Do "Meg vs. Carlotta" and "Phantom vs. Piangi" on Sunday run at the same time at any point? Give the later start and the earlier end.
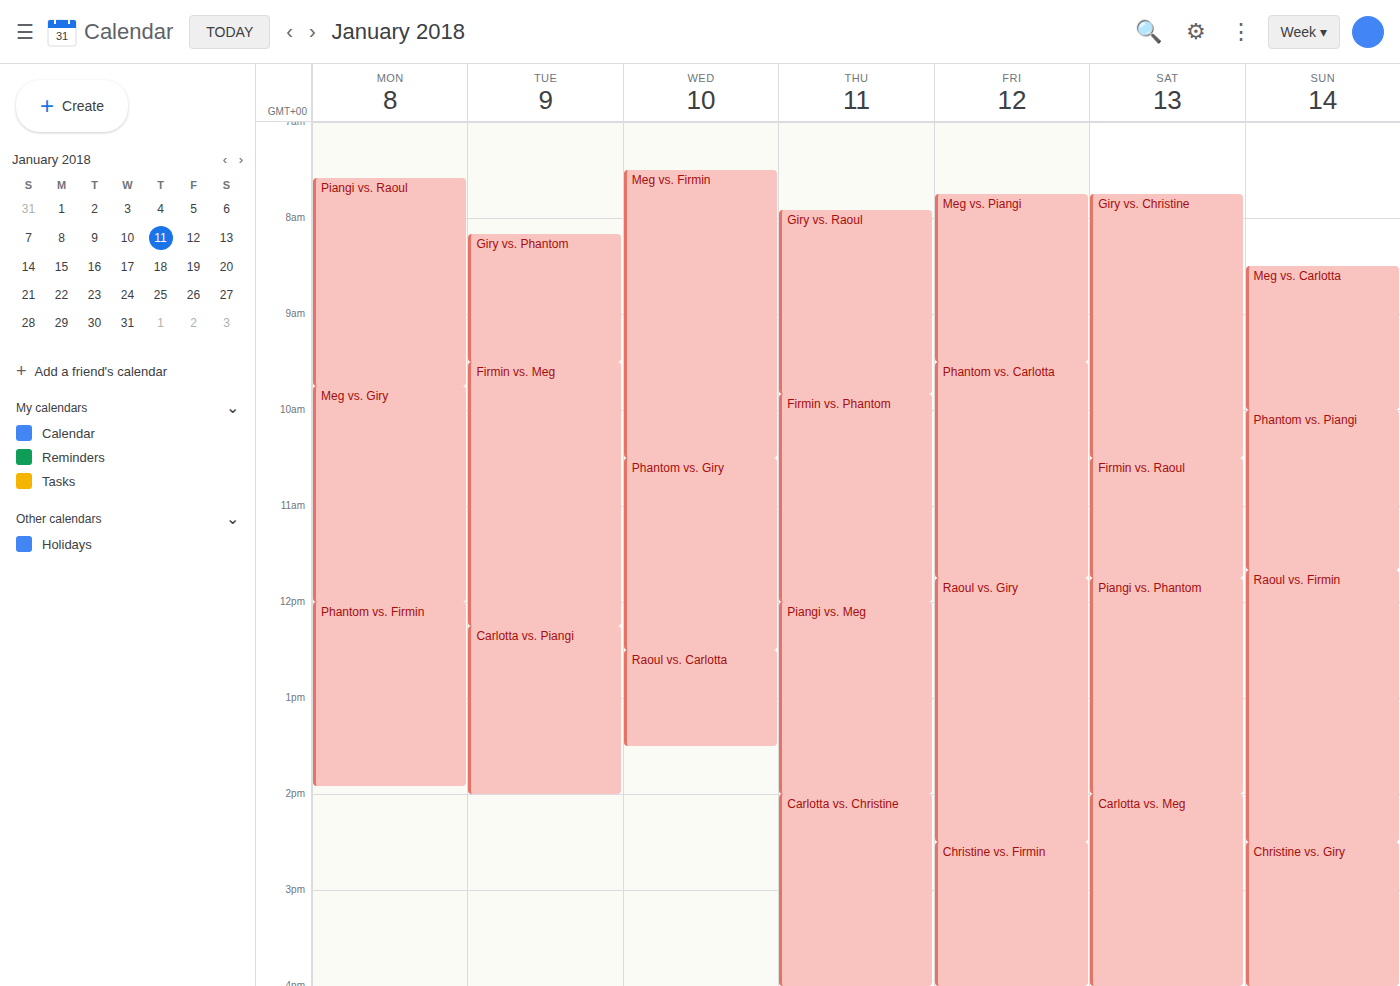
"Meg vs. Carlotta" ends at 10:00 AM, exactly when "Phantom vs. Piangi" starts -- they touch but do not overlap.